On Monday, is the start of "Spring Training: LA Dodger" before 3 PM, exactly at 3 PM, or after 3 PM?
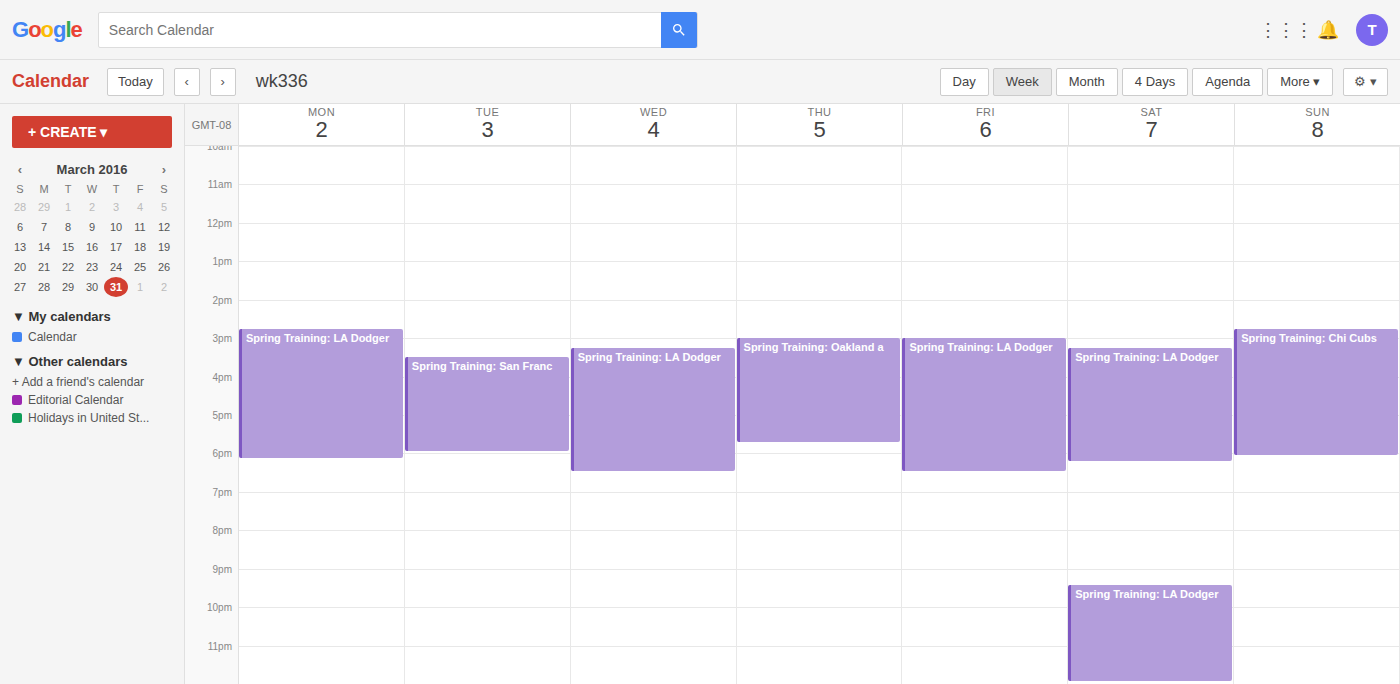
2:45 PM -- before 3 PM, 15 minutes above the 3 PM line.